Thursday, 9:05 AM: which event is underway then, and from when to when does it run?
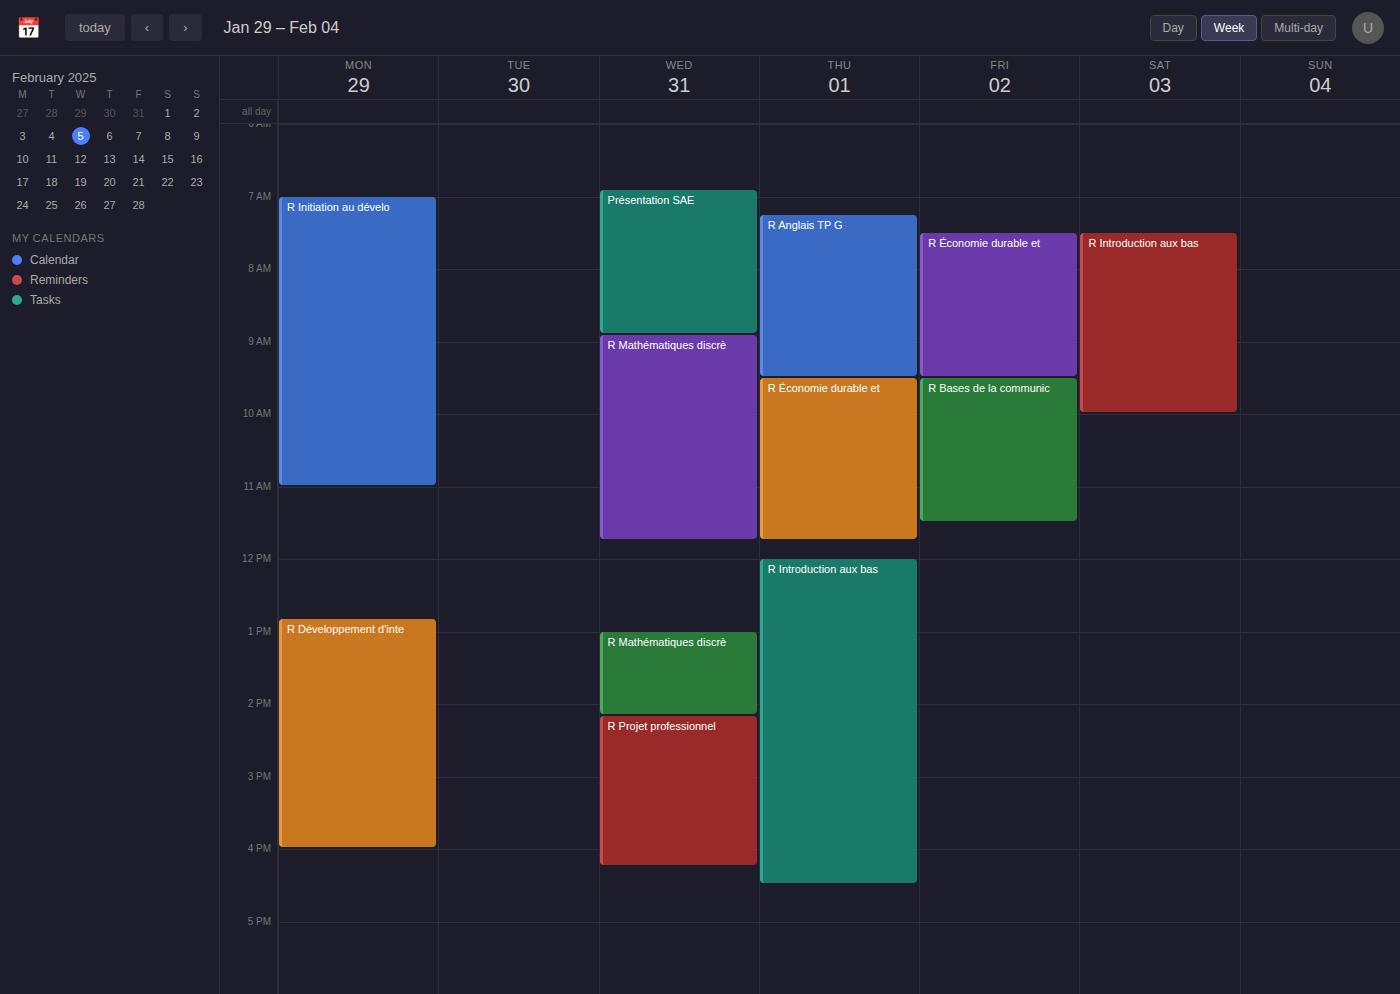
"R Anglais TP G", 7:15 AM to 9:30 AM